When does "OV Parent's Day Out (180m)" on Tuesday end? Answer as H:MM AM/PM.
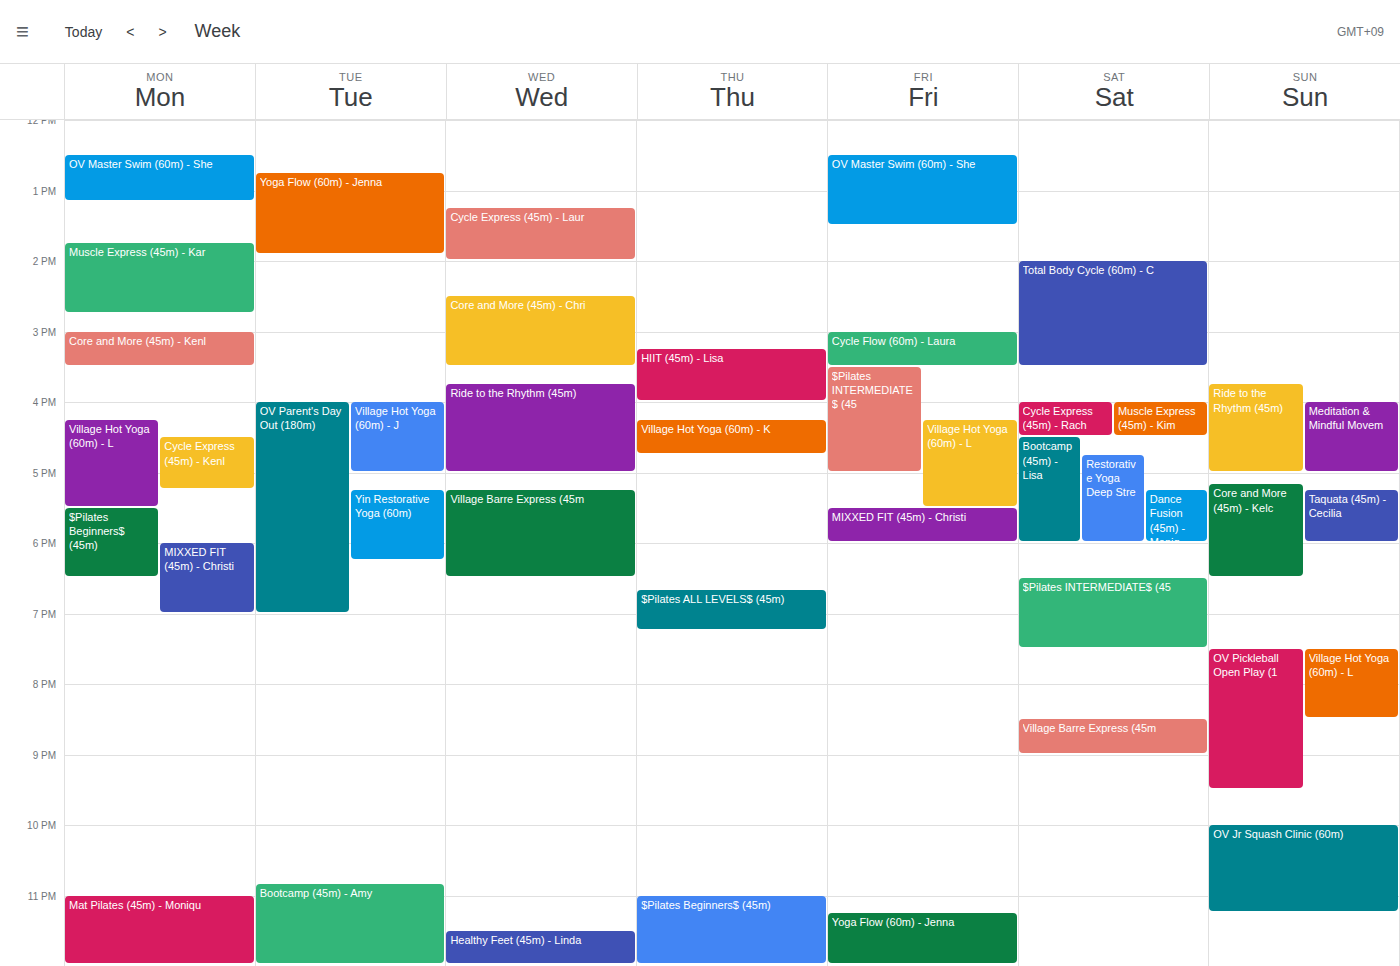
7:00 PM